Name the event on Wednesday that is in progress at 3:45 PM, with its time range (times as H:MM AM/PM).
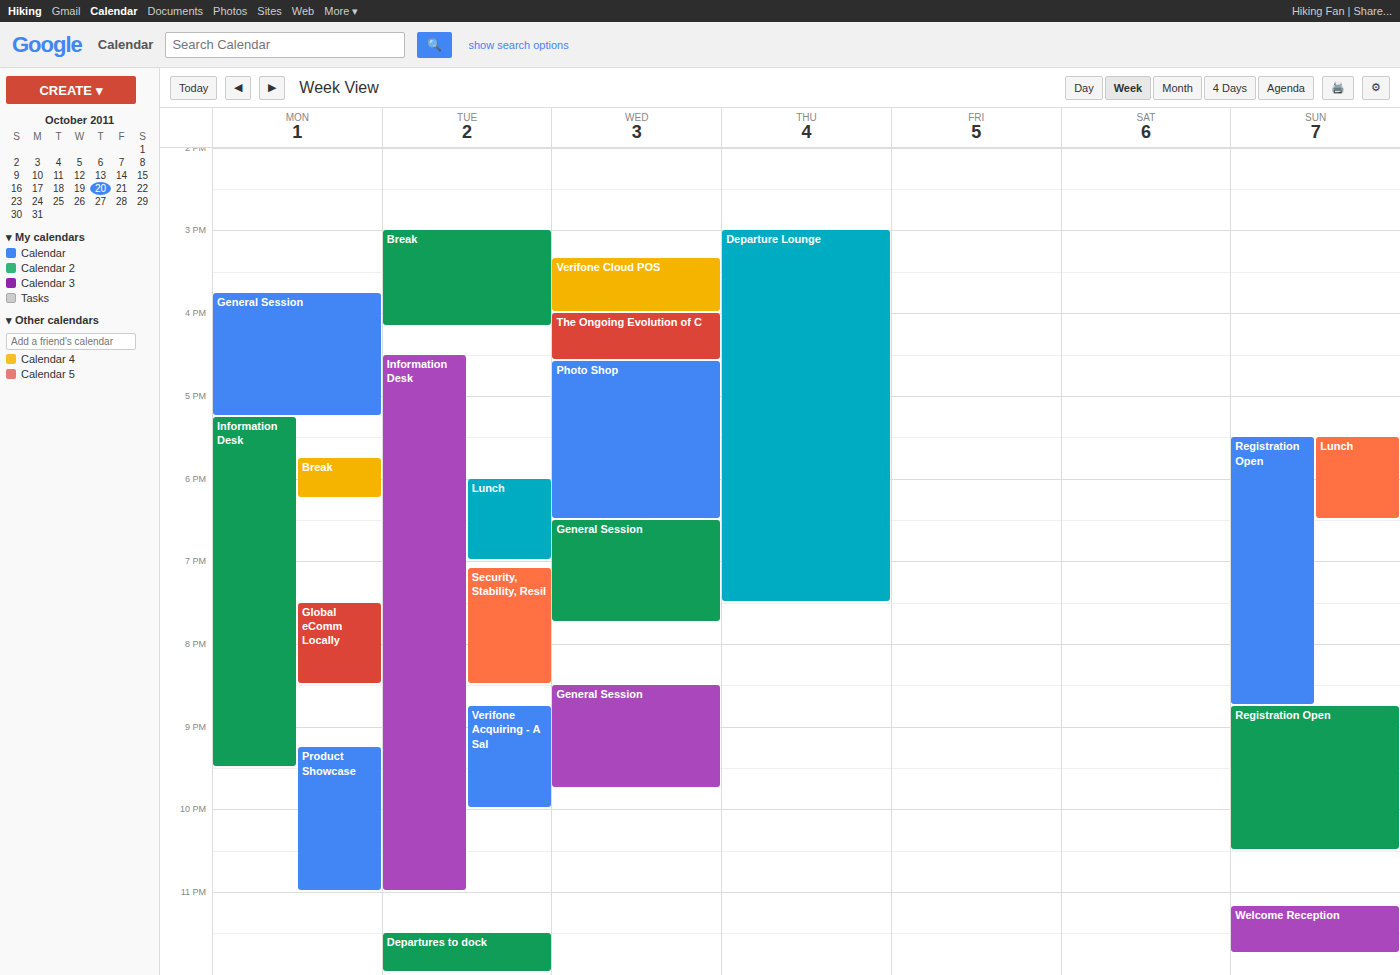
"Verifone Cloud POS", 3:20 PM to 4:00 PM